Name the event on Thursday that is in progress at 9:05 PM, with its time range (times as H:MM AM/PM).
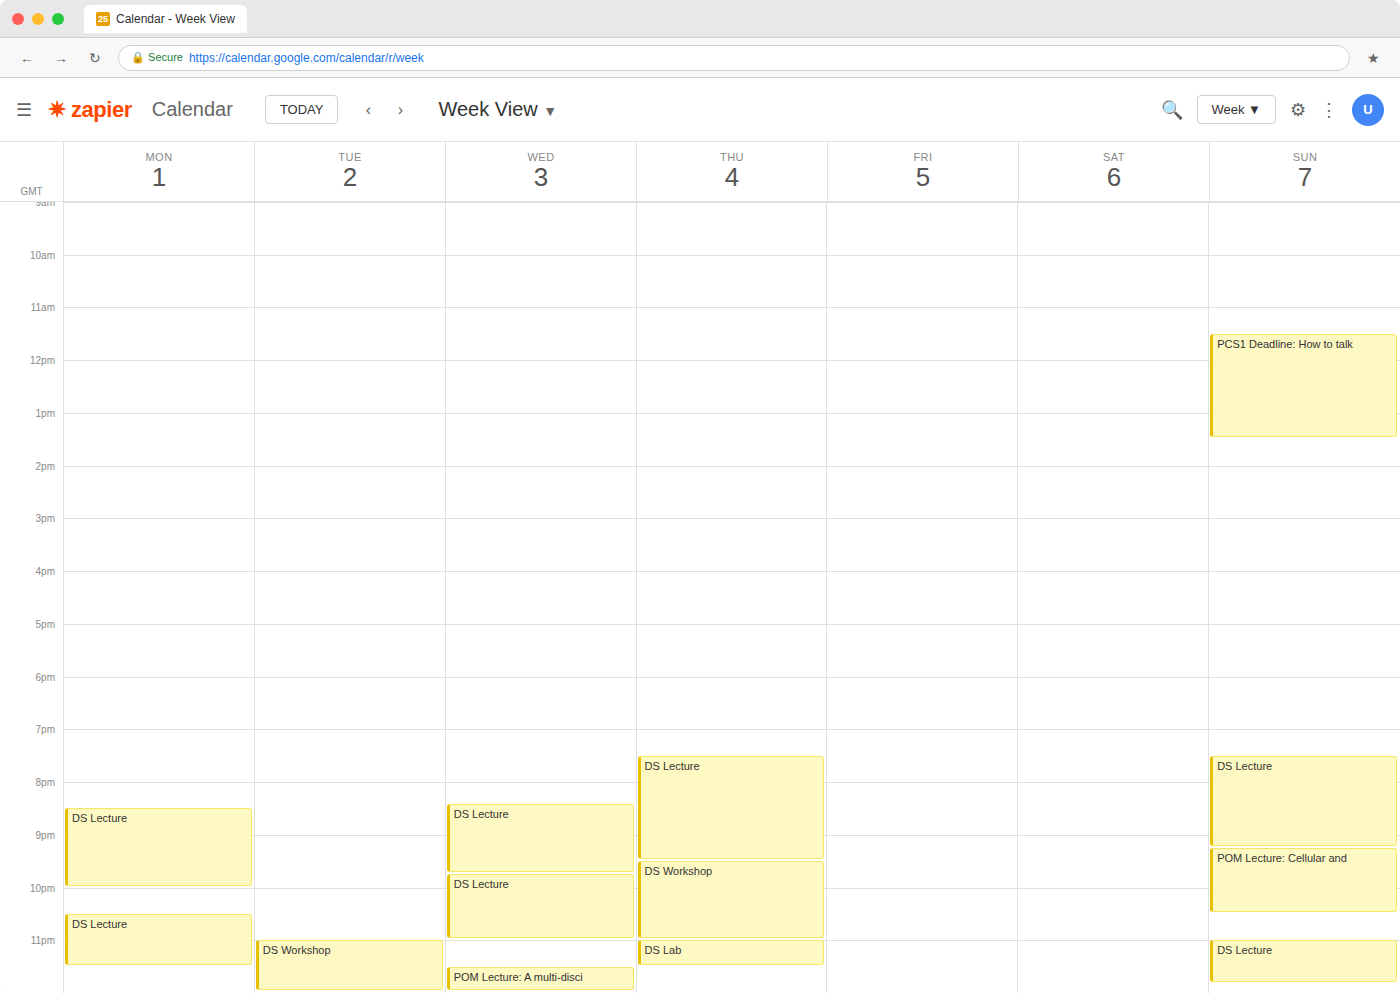
"DS Lecture", 7:30 PM to 9:30 PM